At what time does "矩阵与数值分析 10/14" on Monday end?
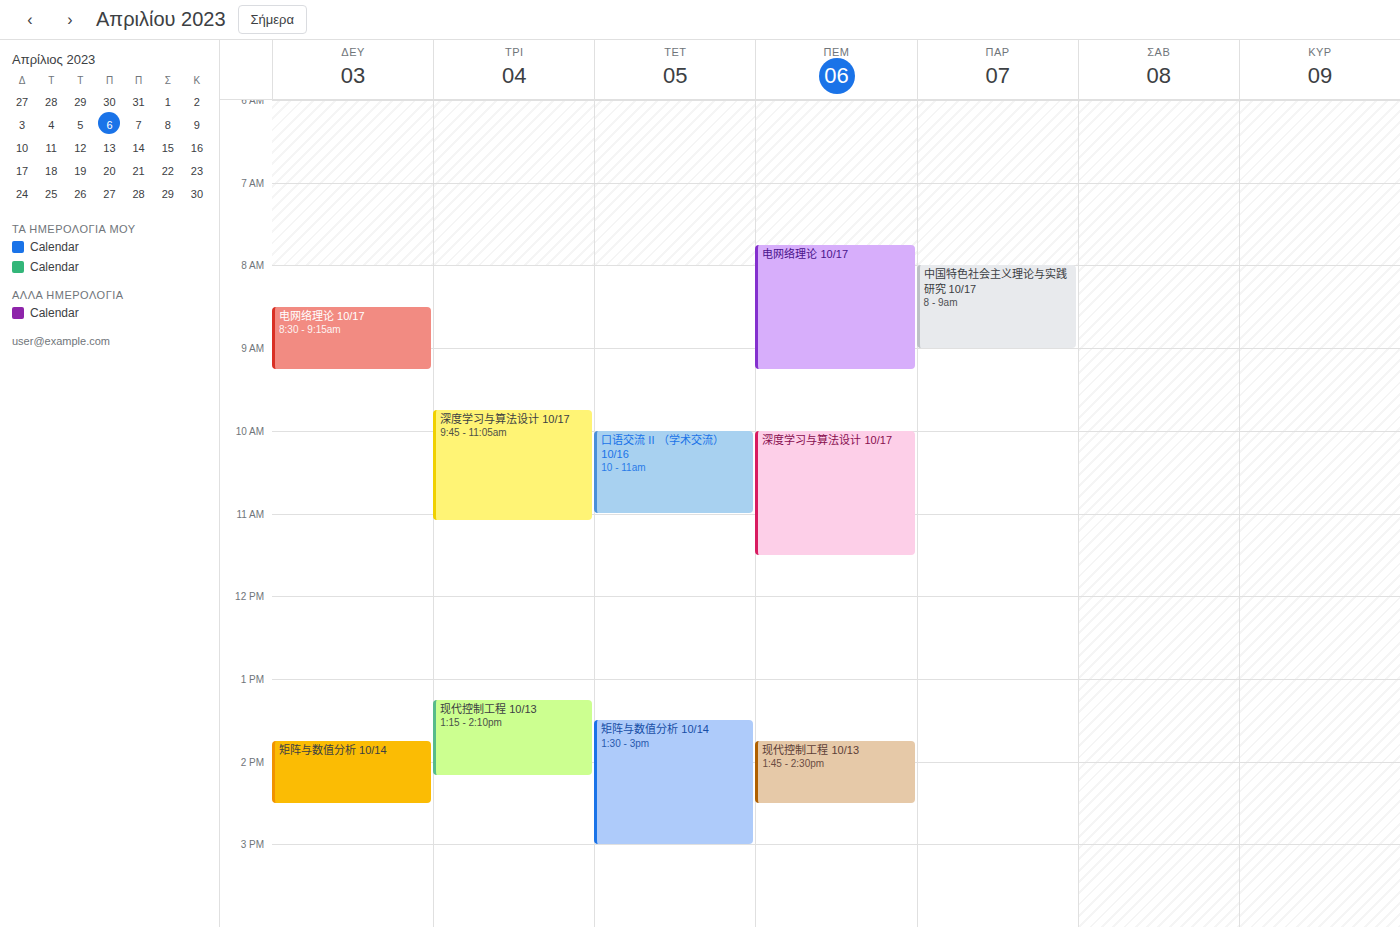
2:30 PM